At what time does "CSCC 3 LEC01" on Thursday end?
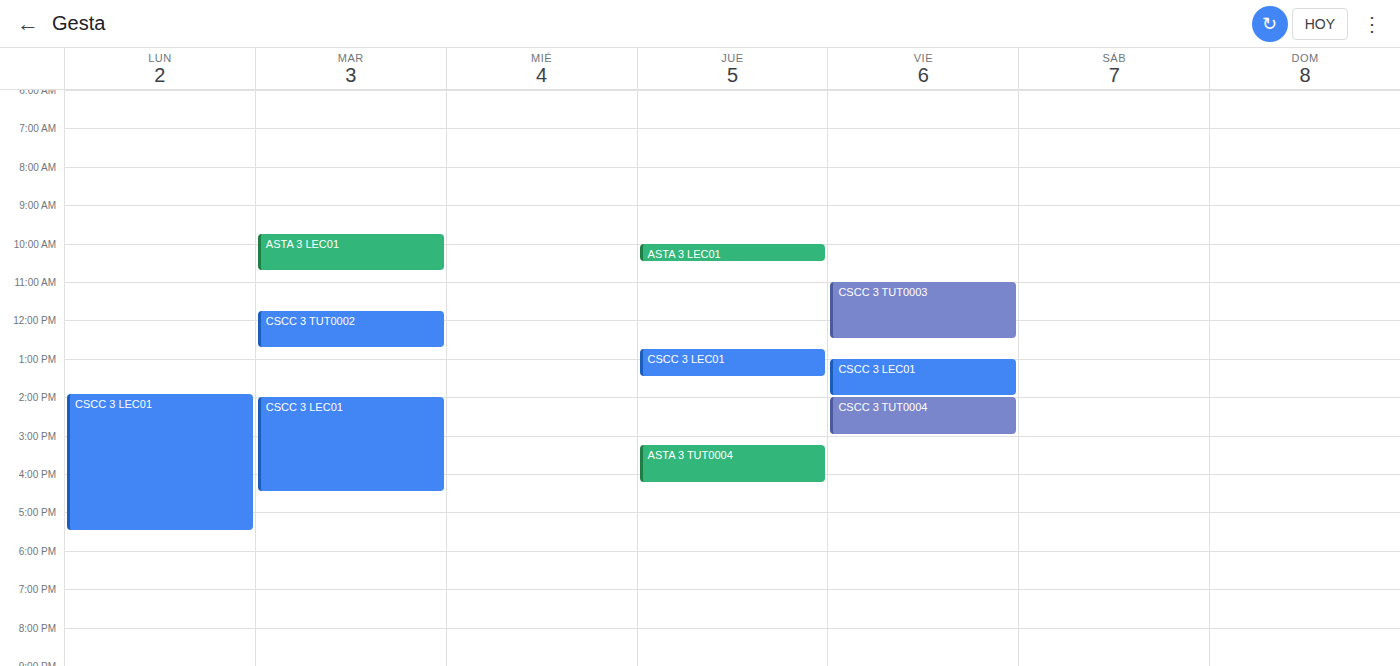
1:30 PM